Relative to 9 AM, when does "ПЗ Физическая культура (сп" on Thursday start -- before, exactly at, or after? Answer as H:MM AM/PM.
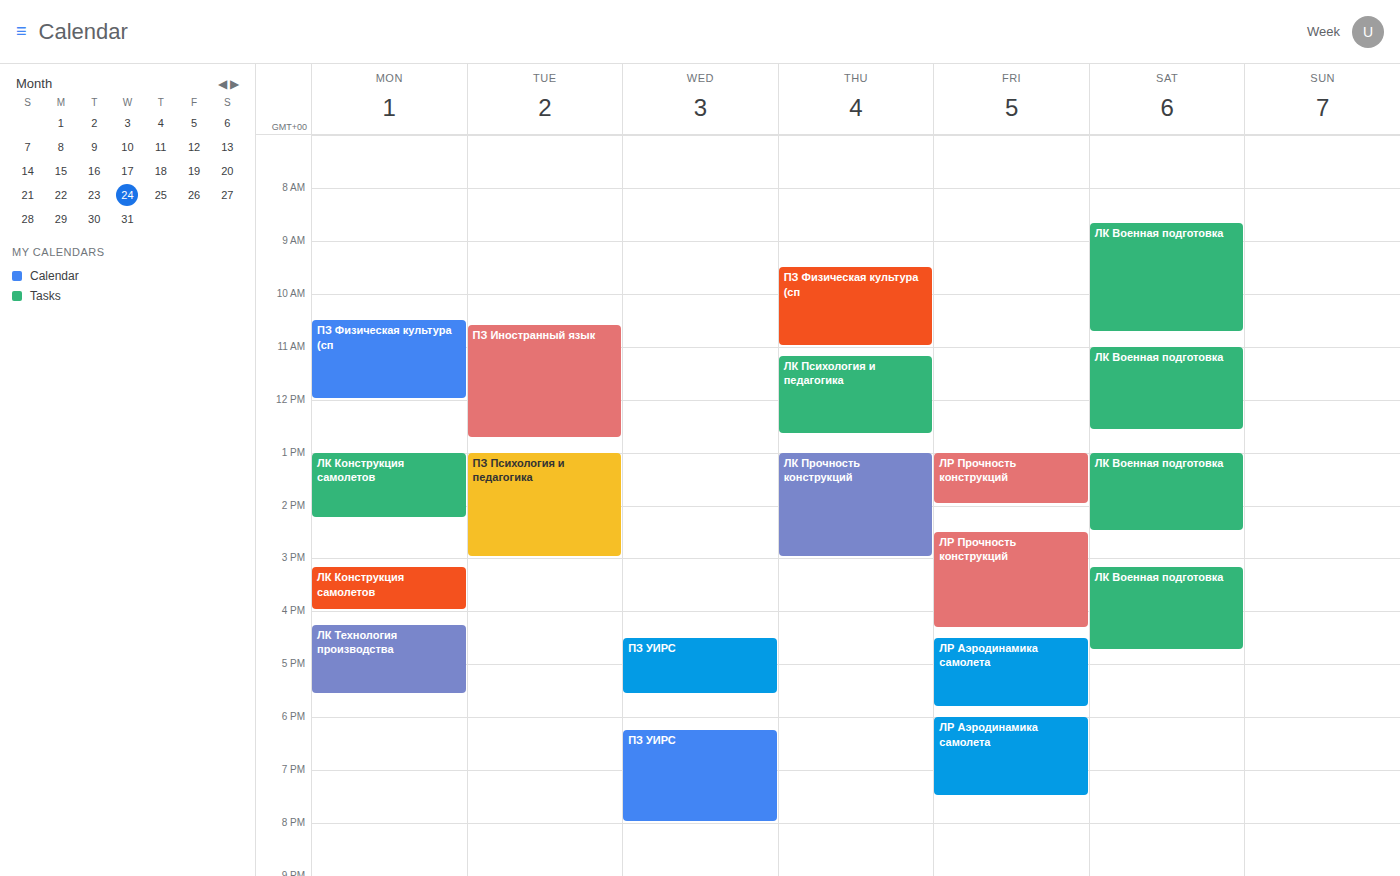
9:30 AM -- after 9 AM, 30 minutes below the 9 AM line.